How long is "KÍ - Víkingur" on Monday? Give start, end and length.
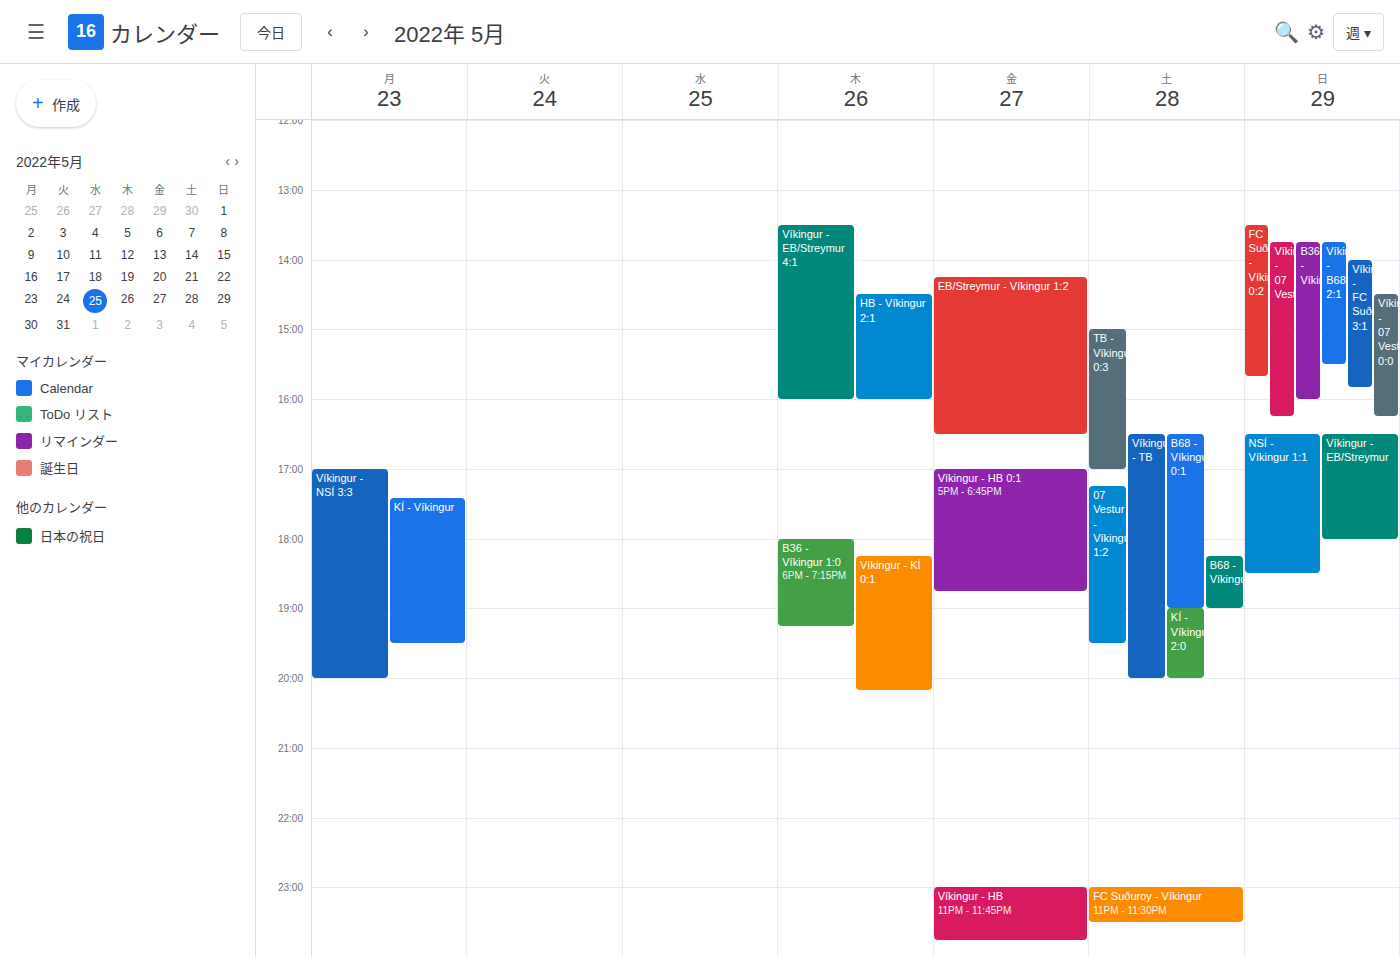
5:25 PM to 7:30 PM, 2 hours 5 minutes